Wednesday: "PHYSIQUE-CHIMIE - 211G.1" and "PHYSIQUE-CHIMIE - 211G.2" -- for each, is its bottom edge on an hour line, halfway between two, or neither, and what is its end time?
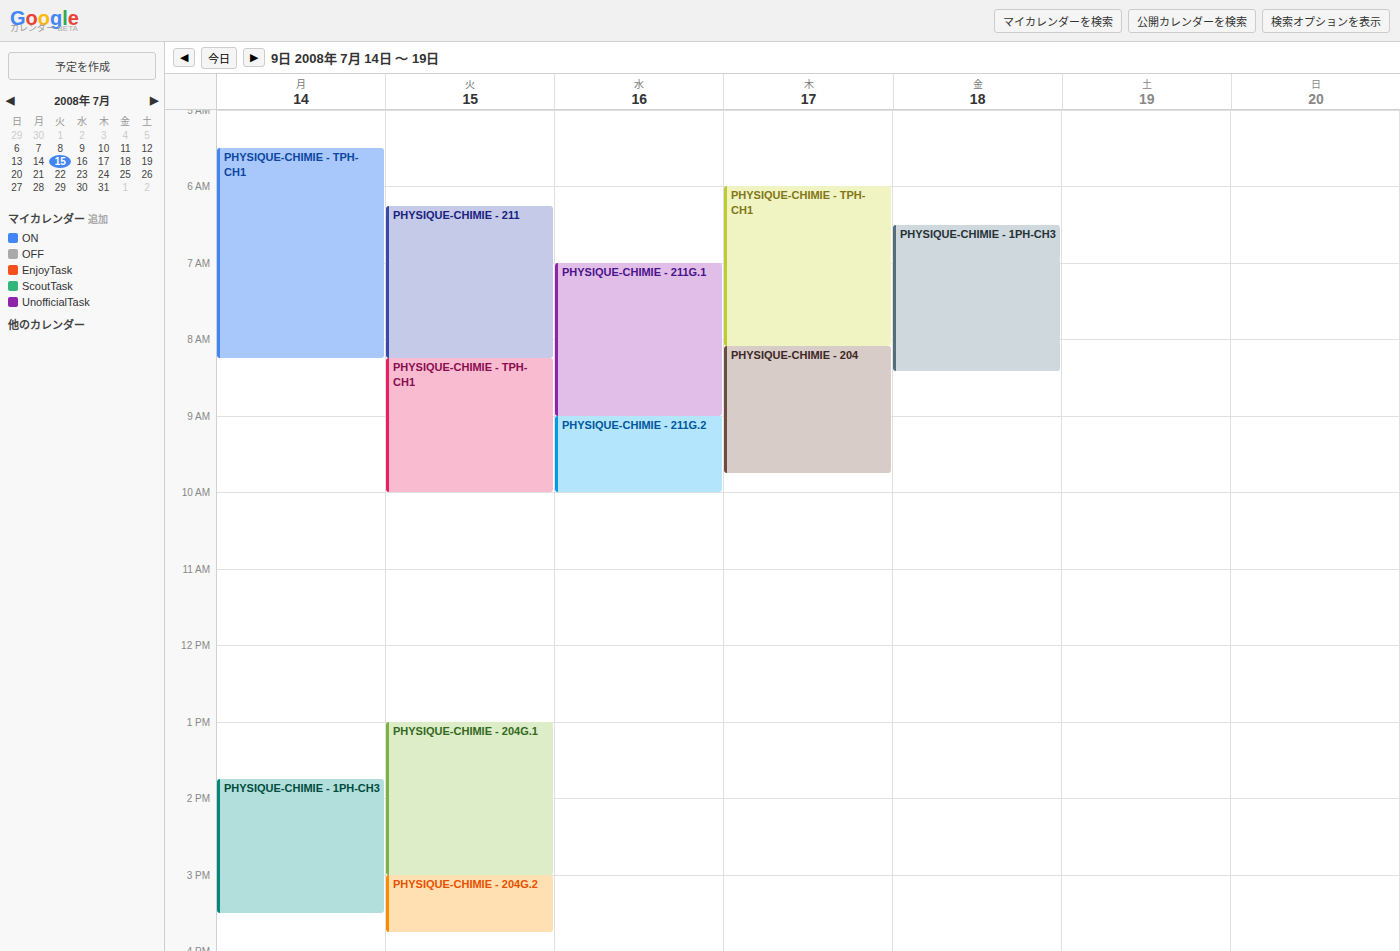
"PHYSIQUE-CHIMIE - 211G.1": 9:00 AM, exactly on the 9 AM line. "PHYSIQUE-CHIMIE - 211G.2": 10:00 AM, exactly on the 10 AM line.